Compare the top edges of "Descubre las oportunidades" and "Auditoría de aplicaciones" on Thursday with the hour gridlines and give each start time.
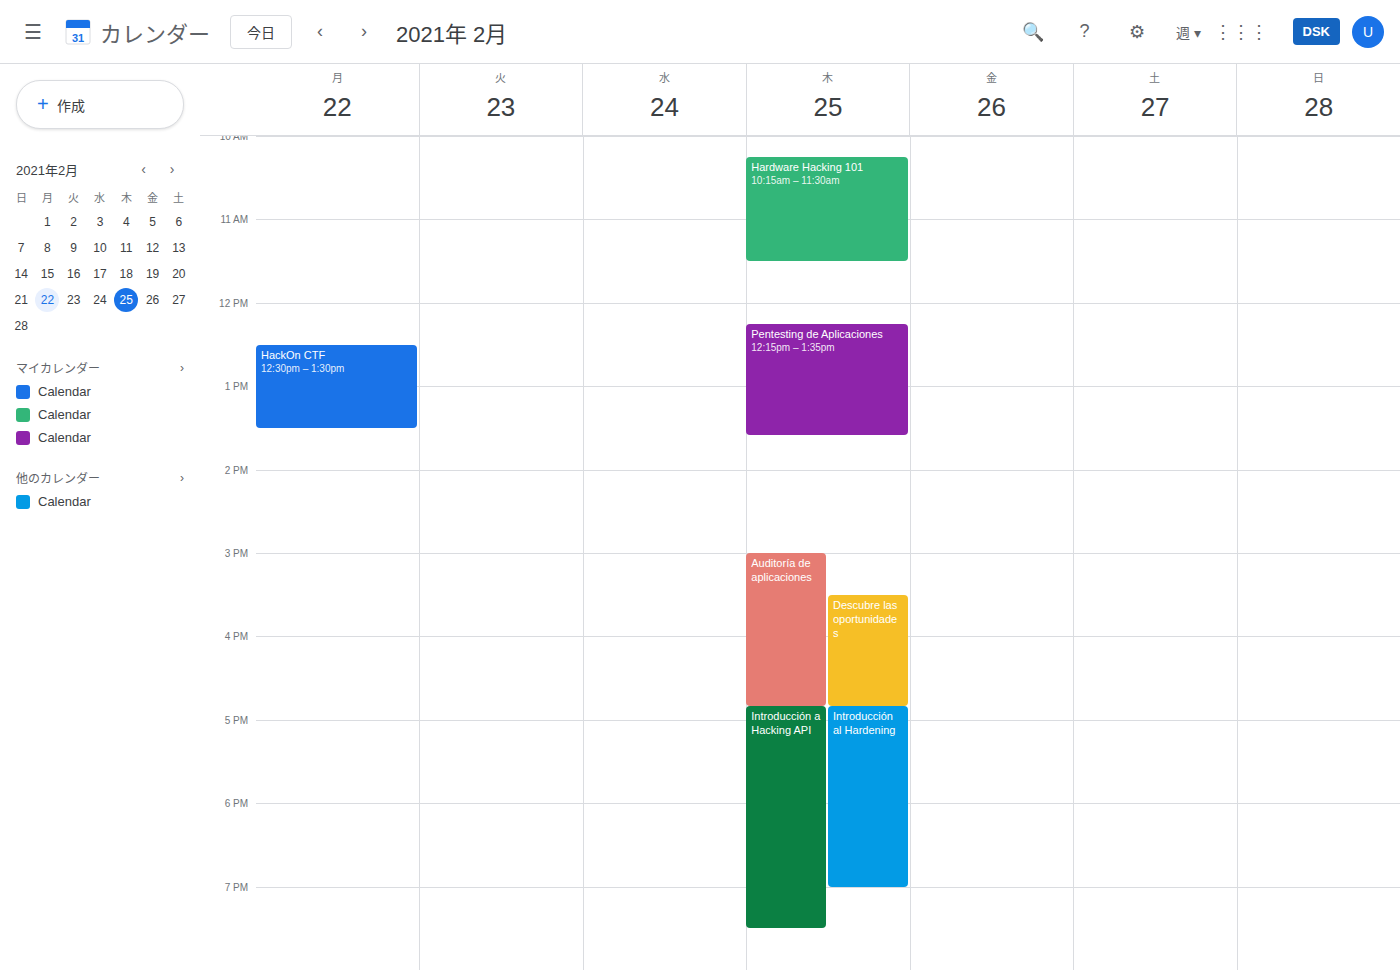
"Descubre las oportunidades": 15:30, halfway between the 15:00 and 16:00 lines. "Auditoría de aplicaciones": 15:00, exactly on the 15:00 line.